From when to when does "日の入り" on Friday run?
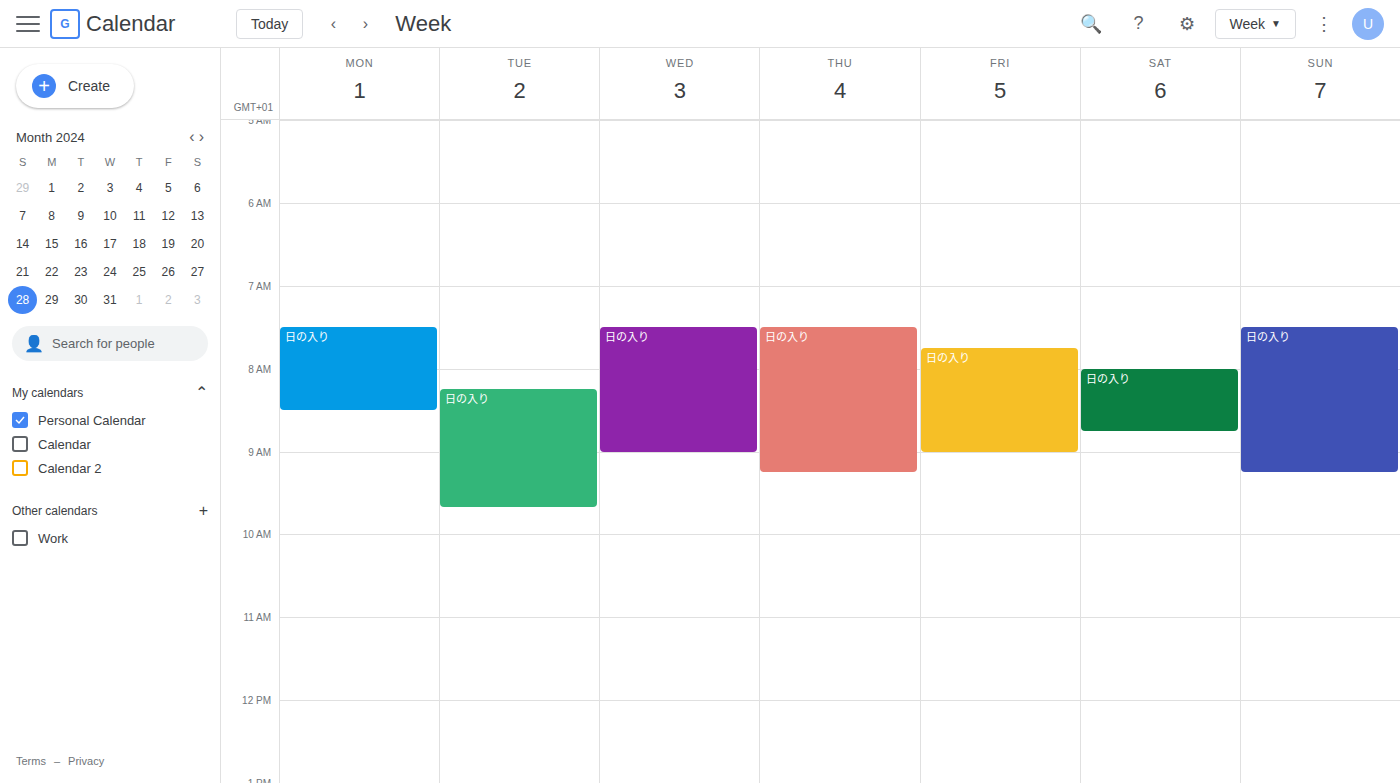
7:45 AM to 9:00 AM